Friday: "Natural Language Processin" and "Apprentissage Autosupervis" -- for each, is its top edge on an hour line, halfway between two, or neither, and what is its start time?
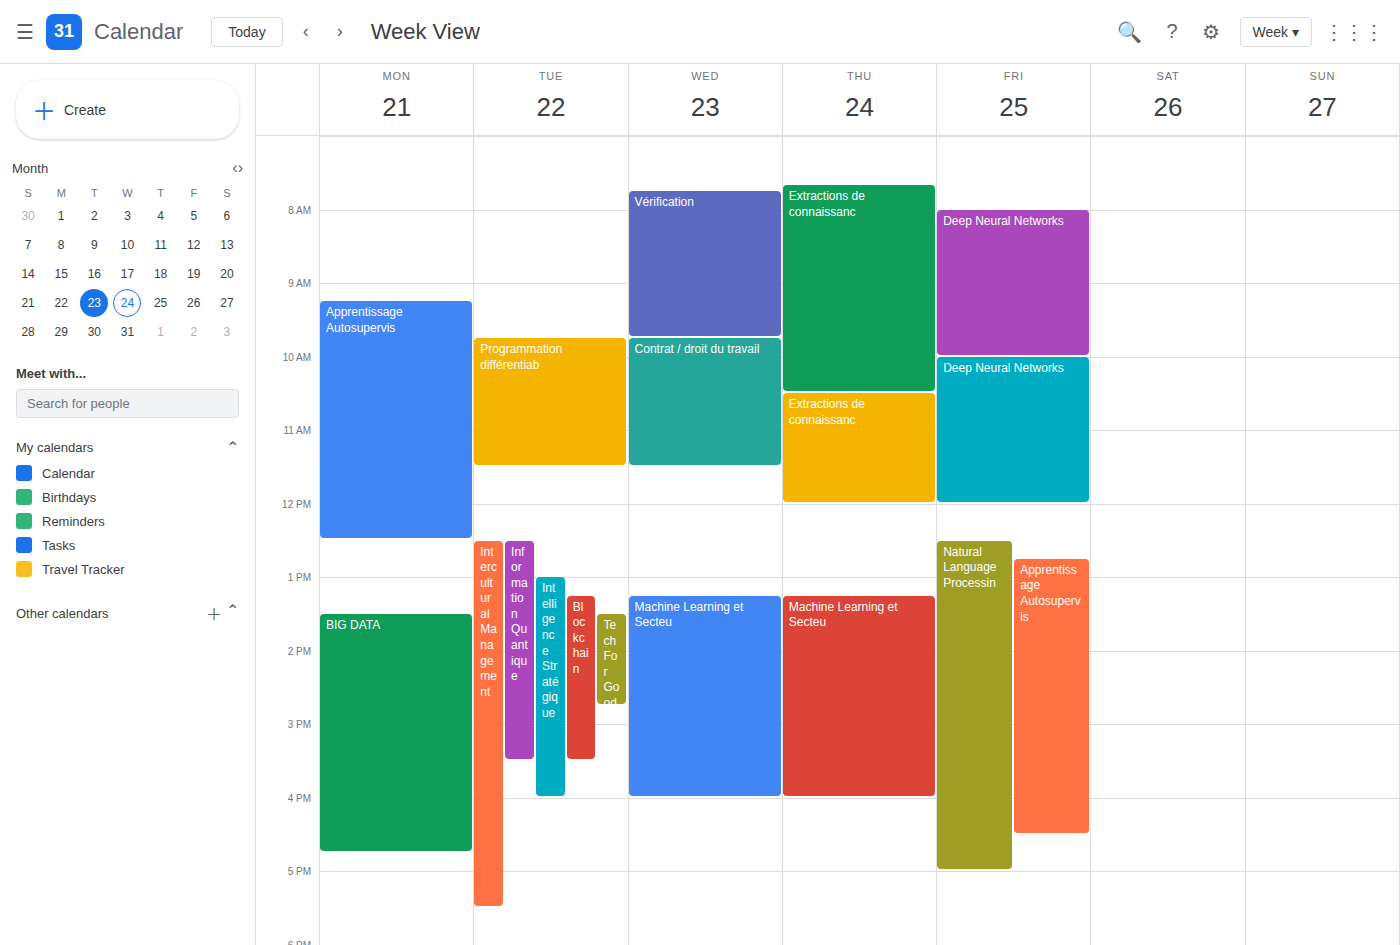
"Natural Language Processin": 12:30 PM, halfway between the 12 PM and 1 PM lines. "Apprentissage Autosupervis": 12:45 PM, neither: three quarters of the way from the 12 PM line to the 1 PM line.